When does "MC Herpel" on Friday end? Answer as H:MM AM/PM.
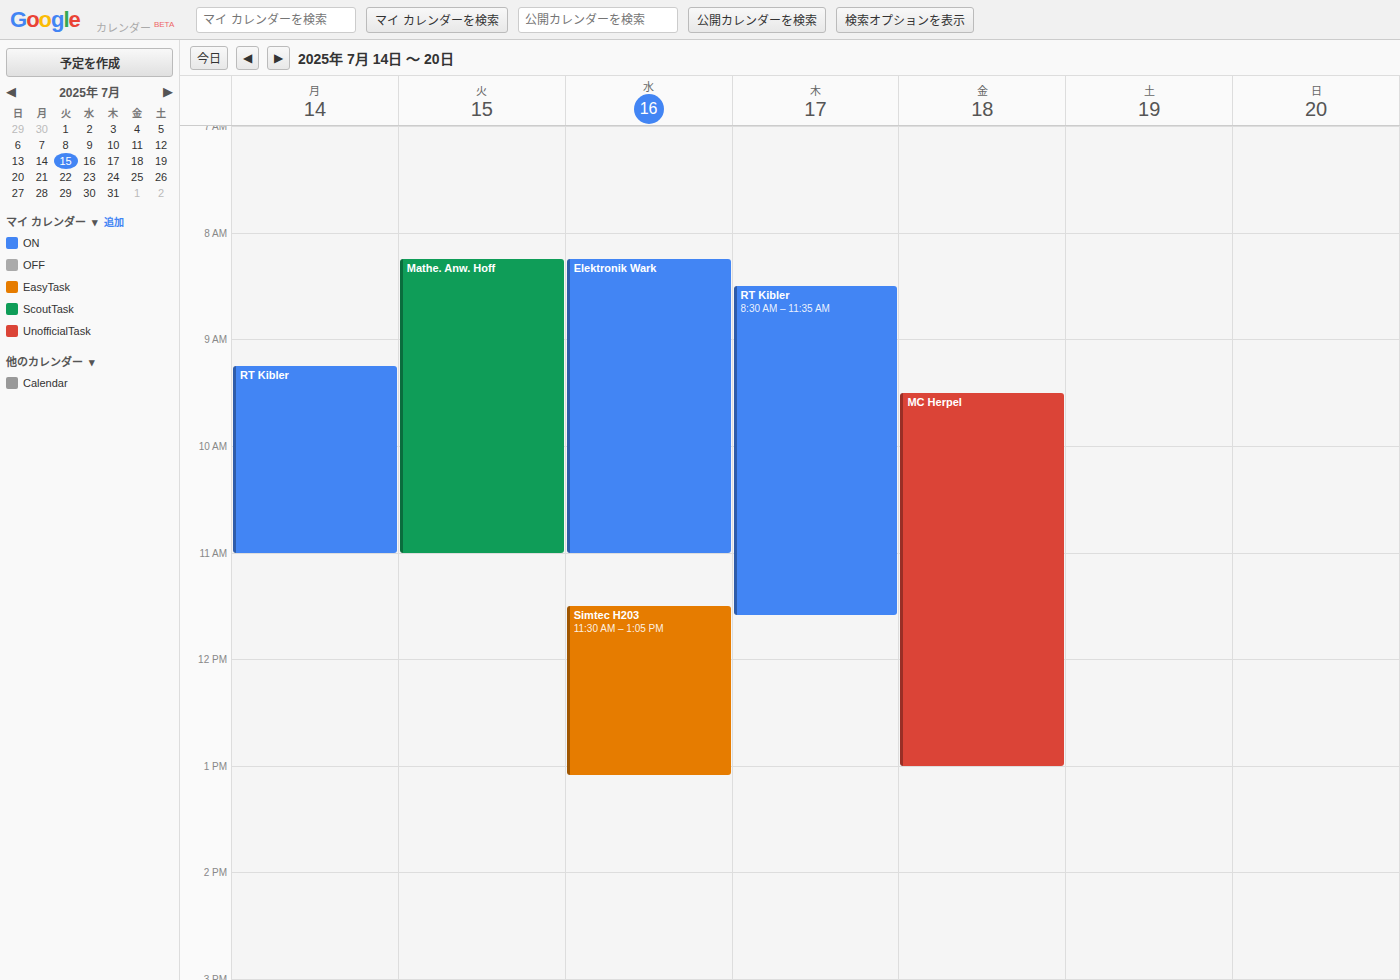
1:00 PM